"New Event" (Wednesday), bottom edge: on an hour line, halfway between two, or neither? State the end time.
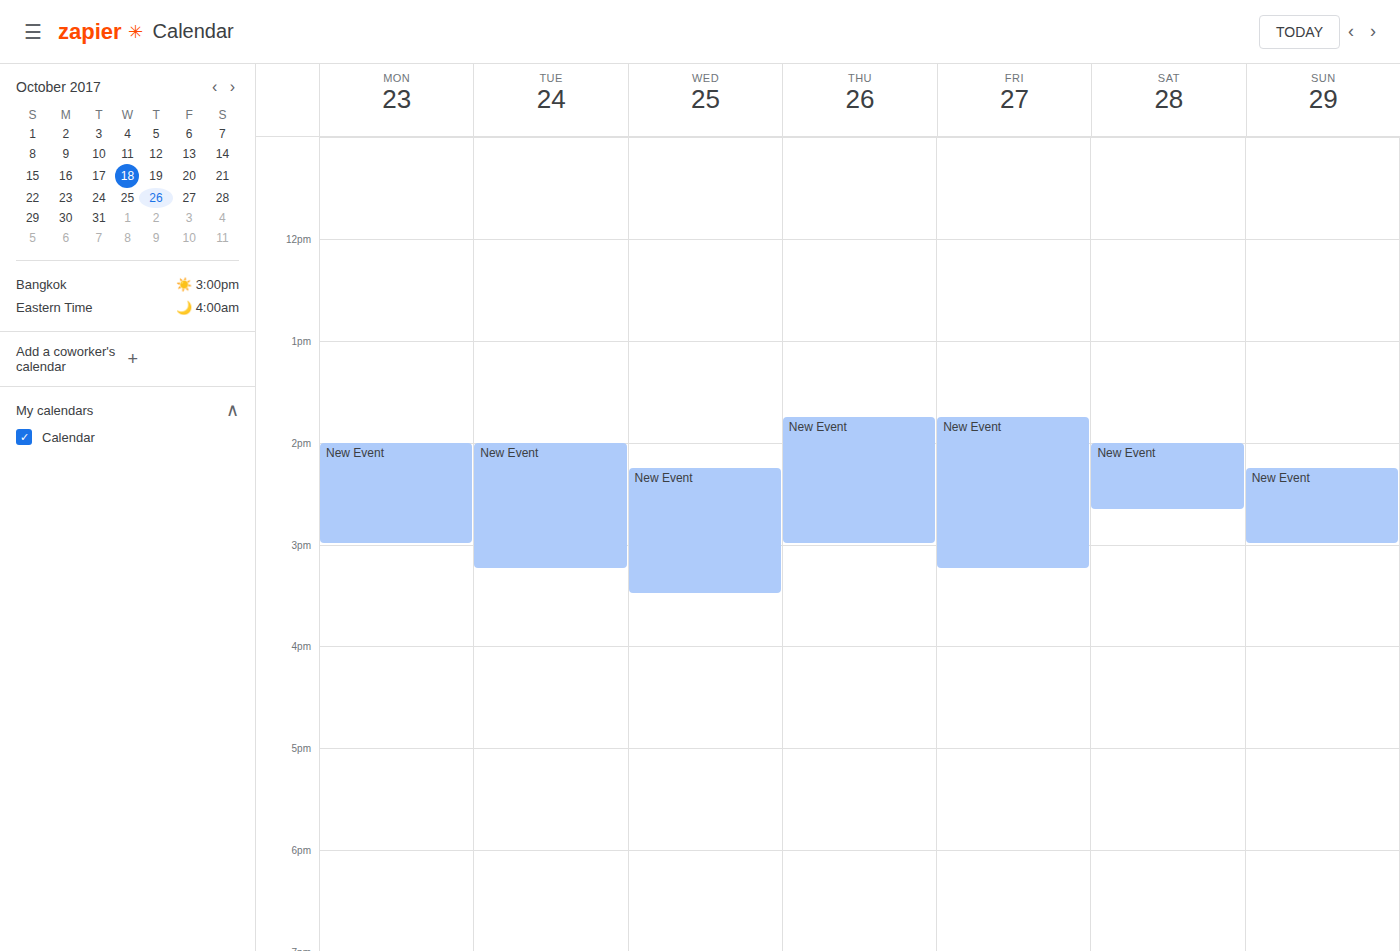
15:30 -- halfway between the 15:00 and 16:00 lines.